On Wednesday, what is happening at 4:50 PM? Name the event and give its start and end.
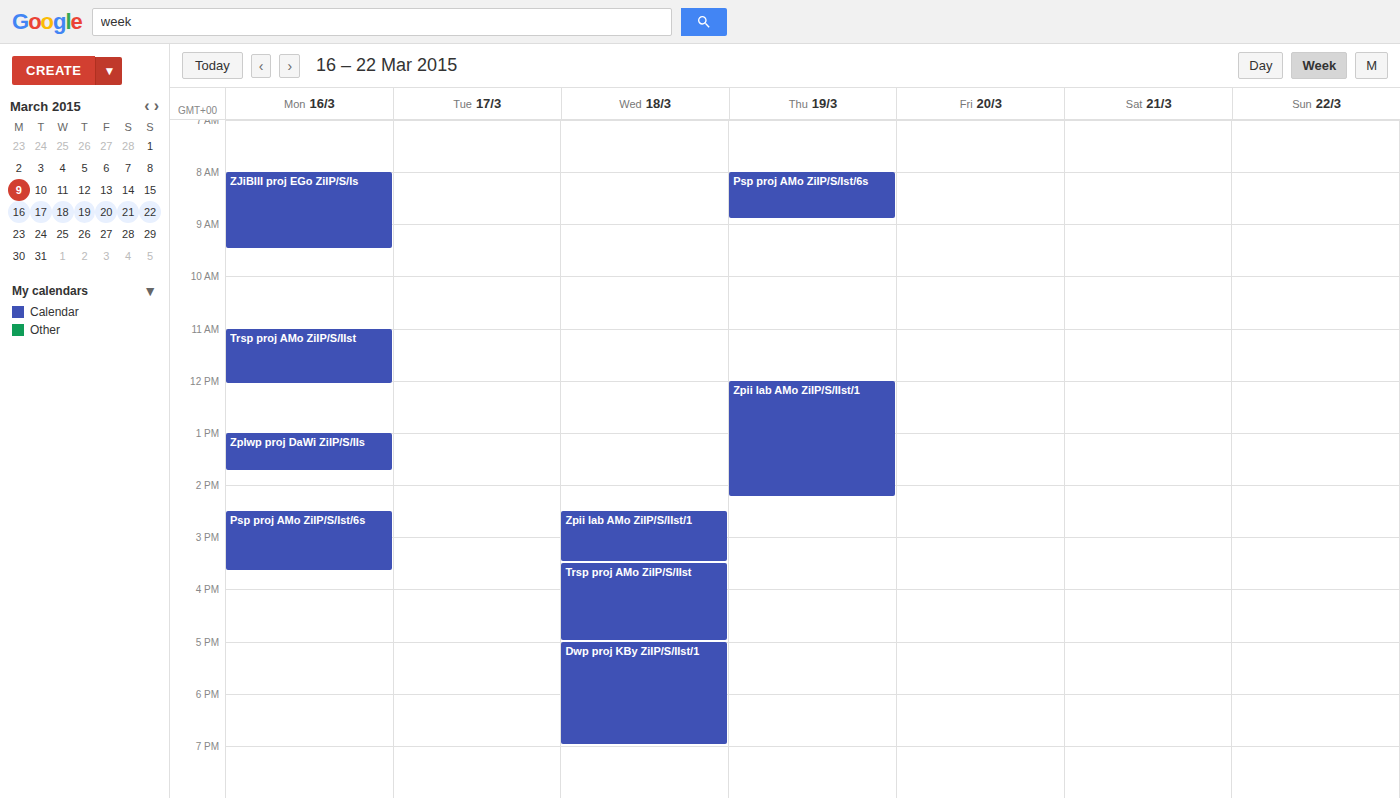
"Trsp proj AMo ZiIP/S/IIst", 3:30 PM to 5:00 PM